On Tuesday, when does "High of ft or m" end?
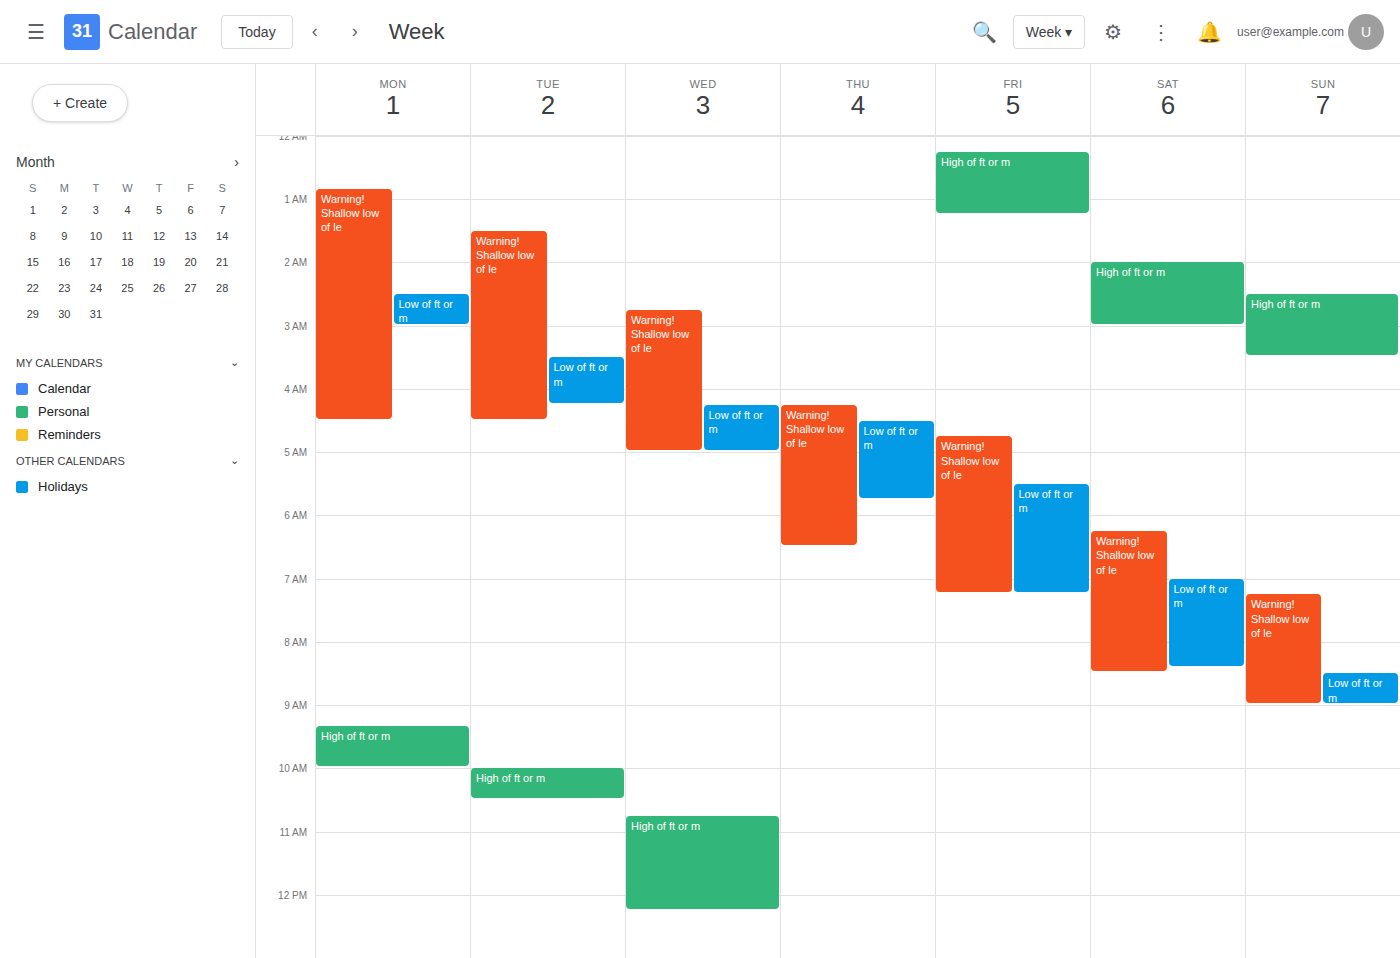
10:30